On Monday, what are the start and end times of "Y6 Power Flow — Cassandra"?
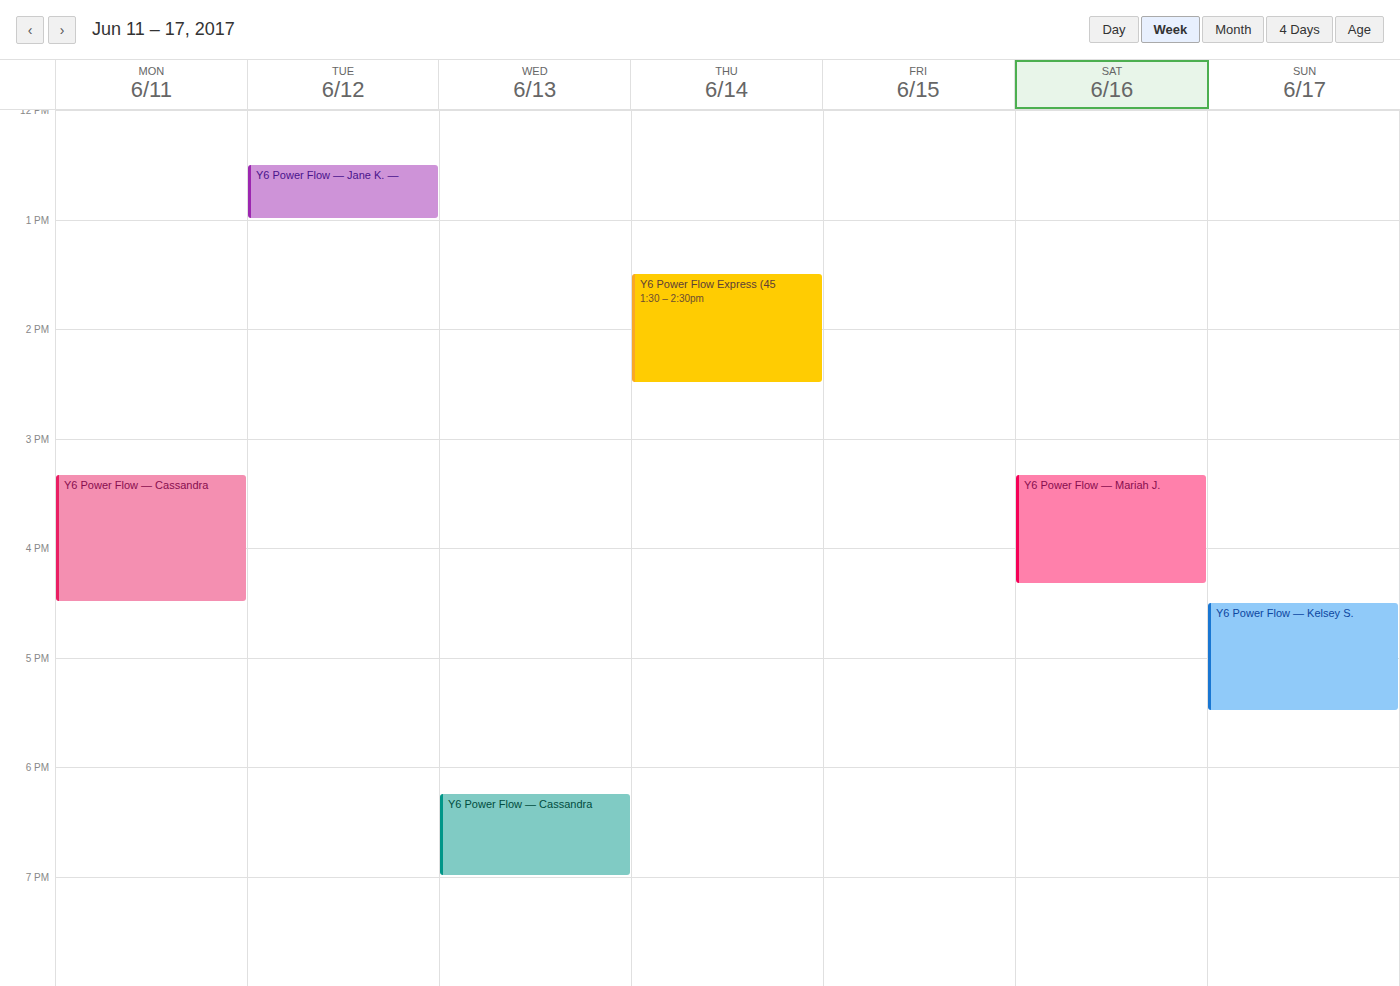
15:20 to 16:30